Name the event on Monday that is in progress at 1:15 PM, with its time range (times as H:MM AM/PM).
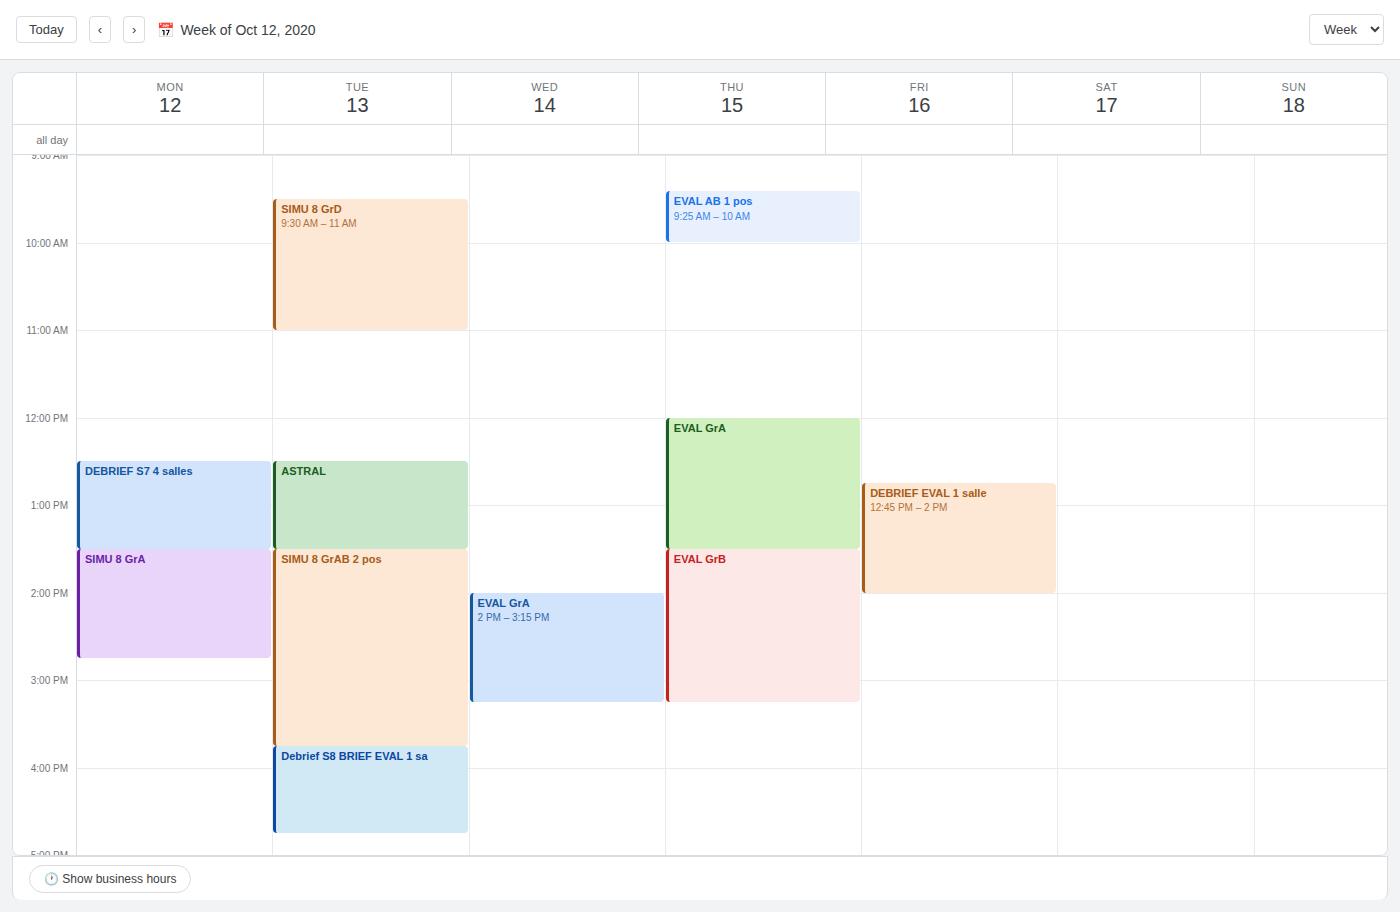
"DEBRIEF S7 4 salles", 12:30 PM to 1:30 PM